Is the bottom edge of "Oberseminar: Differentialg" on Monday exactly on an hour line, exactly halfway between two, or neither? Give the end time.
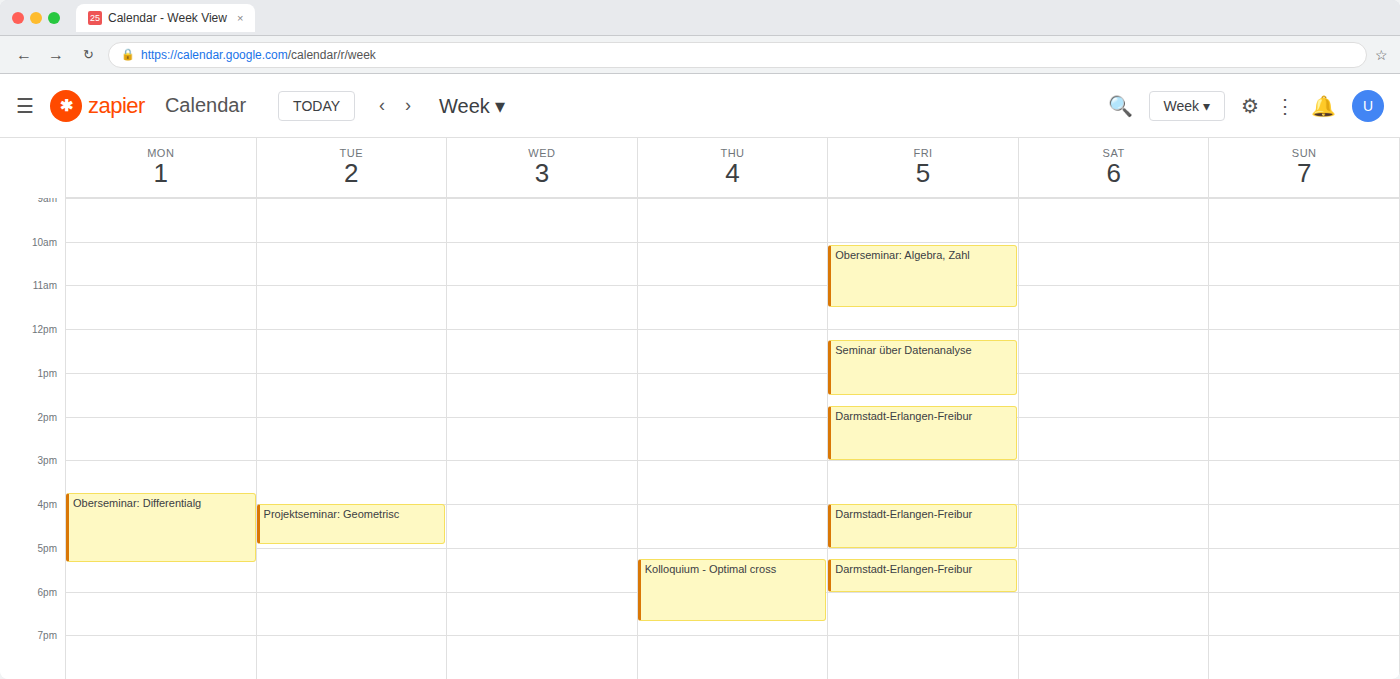
17:20 -- neither: 20 minutes below the 17:00 line and 40 minutes above the 18:00 line.